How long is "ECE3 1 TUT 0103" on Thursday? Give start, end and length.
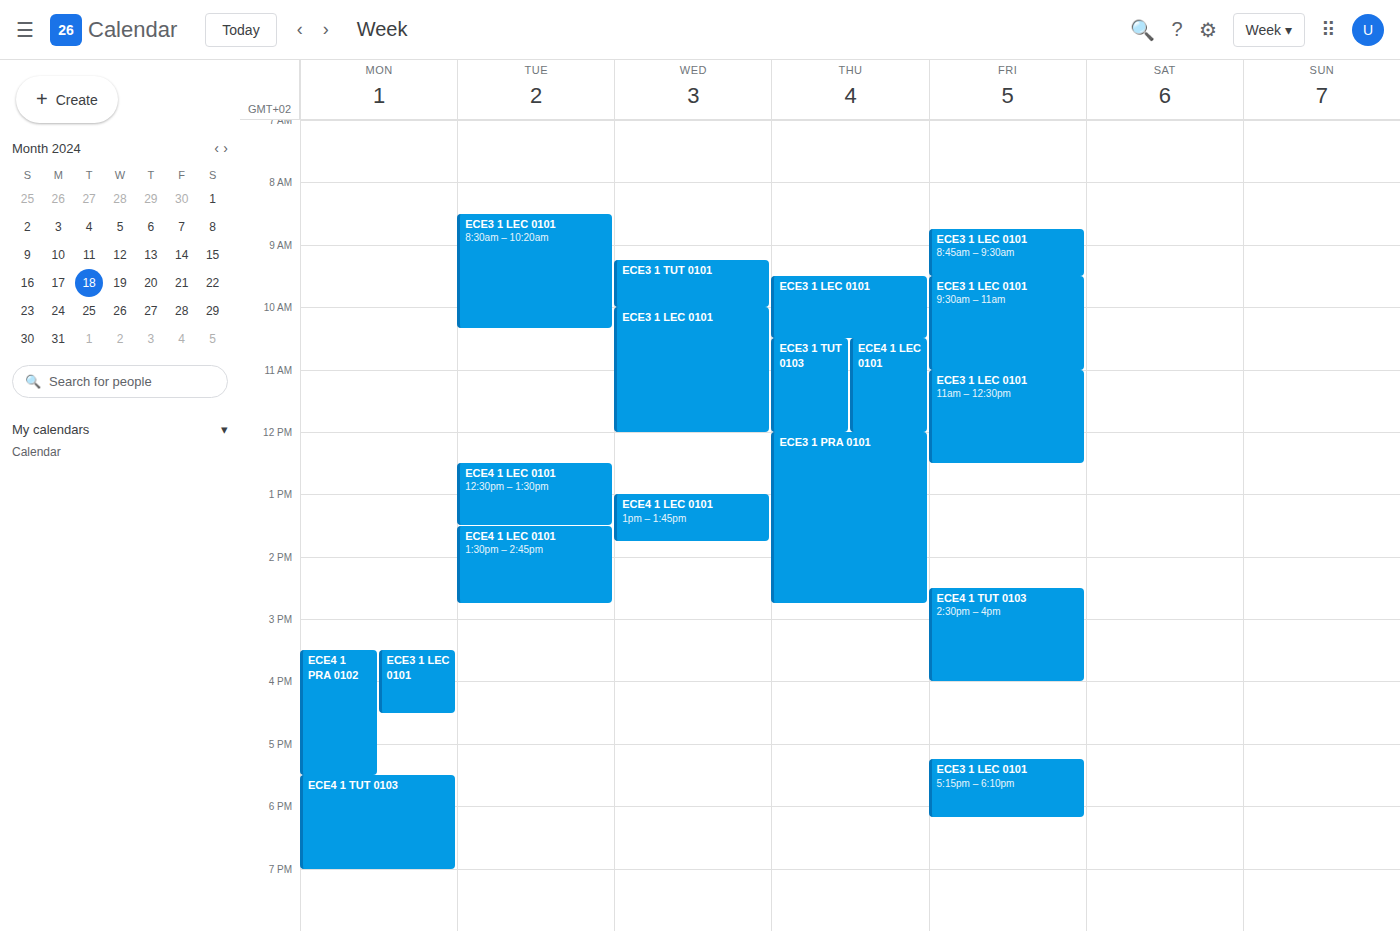
10:30 AM to 12:00 PM, 1 hour 30 minutes